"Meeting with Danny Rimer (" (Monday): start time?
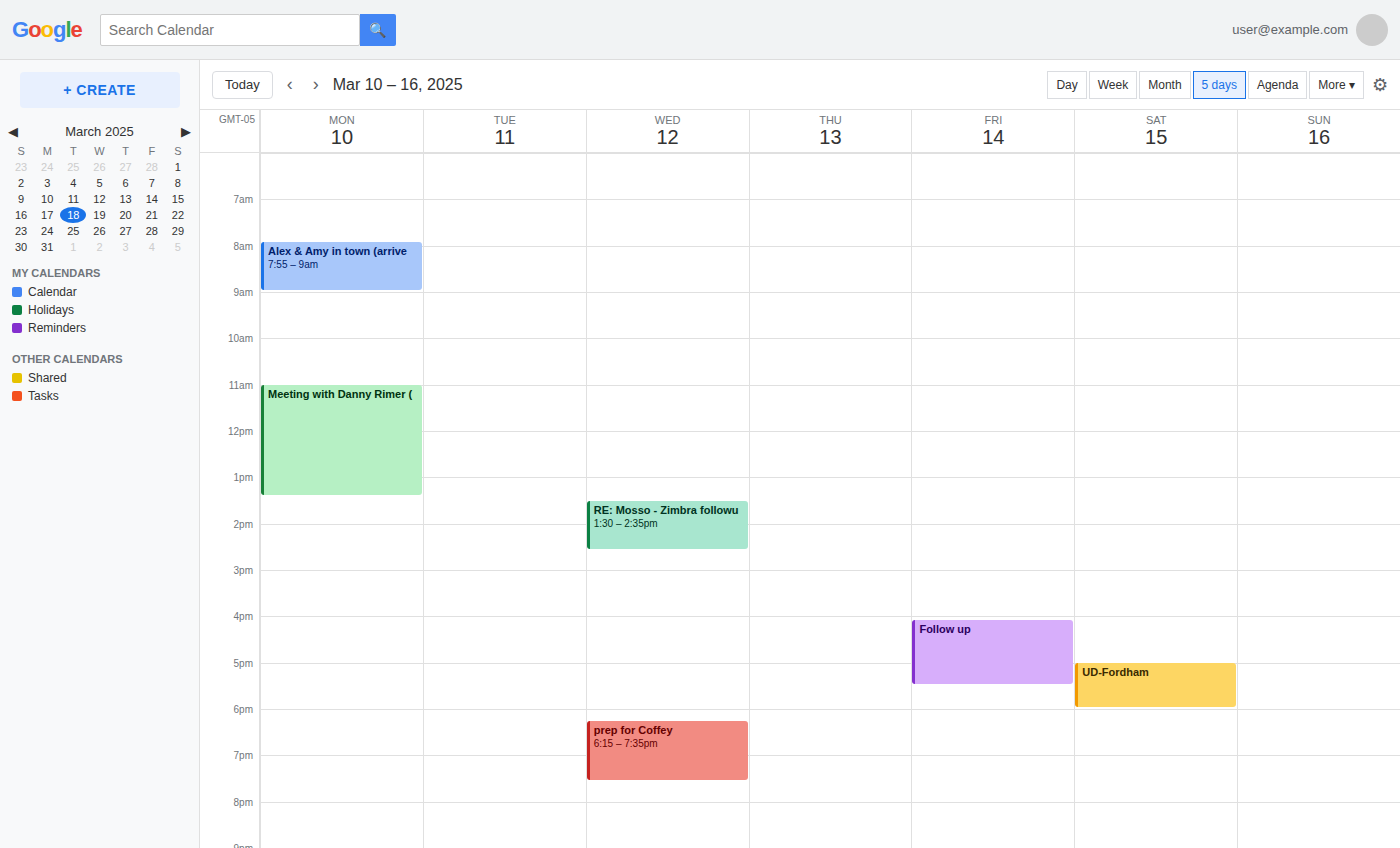
11:00 AM